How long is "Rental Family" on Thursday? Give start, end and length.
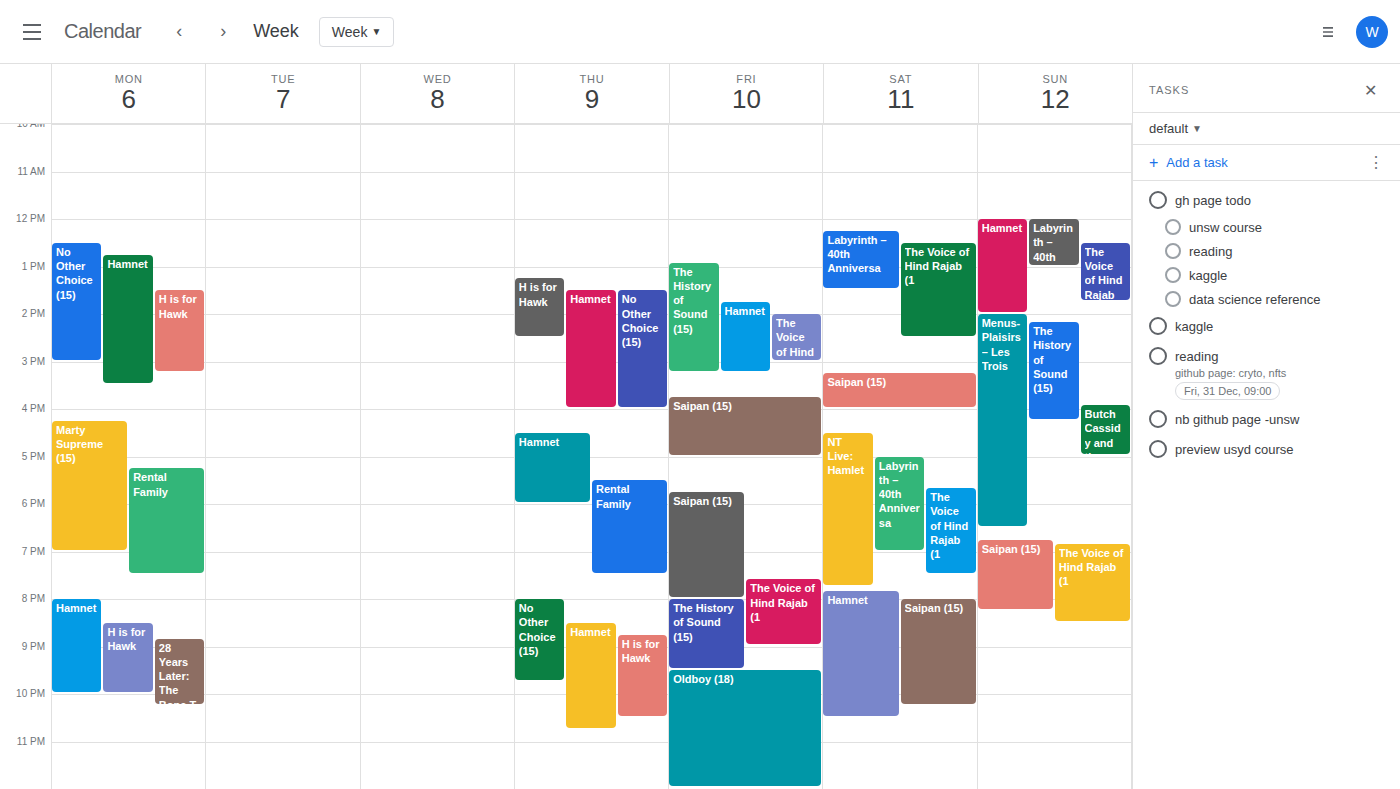
5:30 PM to 7:30 PM, 2 hours